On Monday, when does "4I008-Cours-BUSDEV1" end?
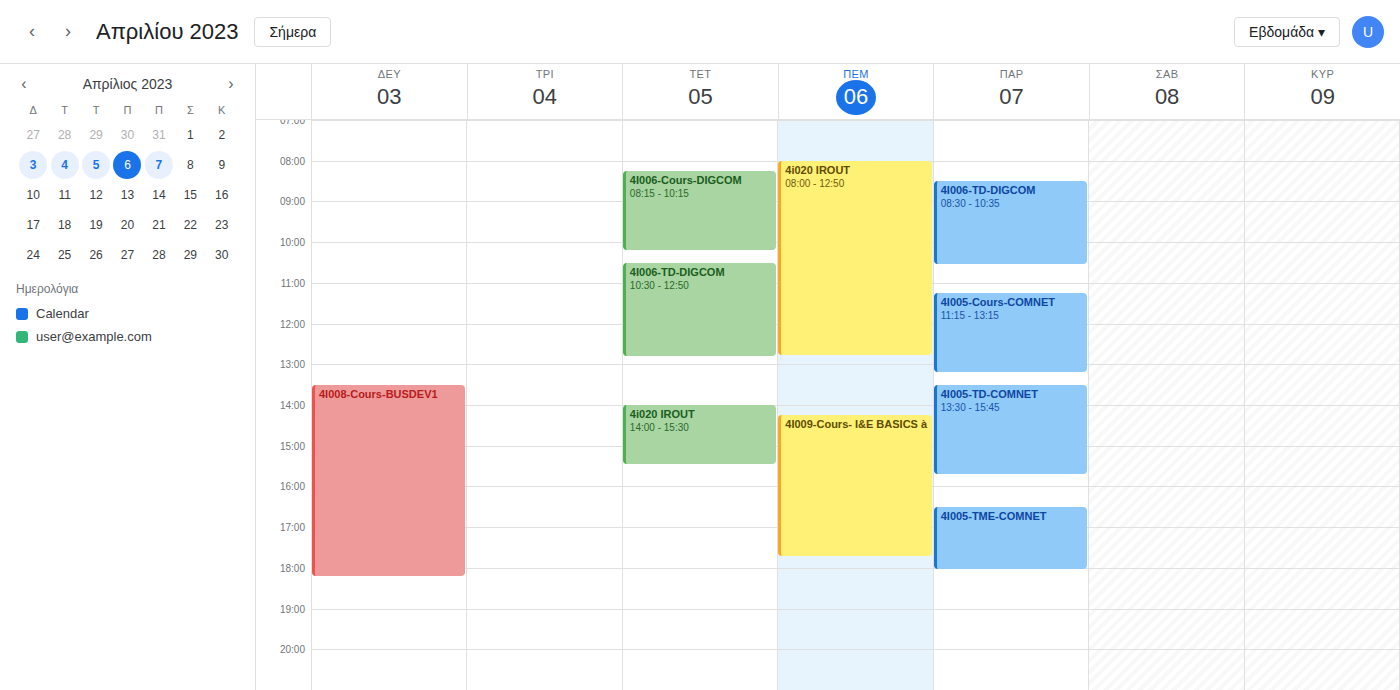
6:15 PM